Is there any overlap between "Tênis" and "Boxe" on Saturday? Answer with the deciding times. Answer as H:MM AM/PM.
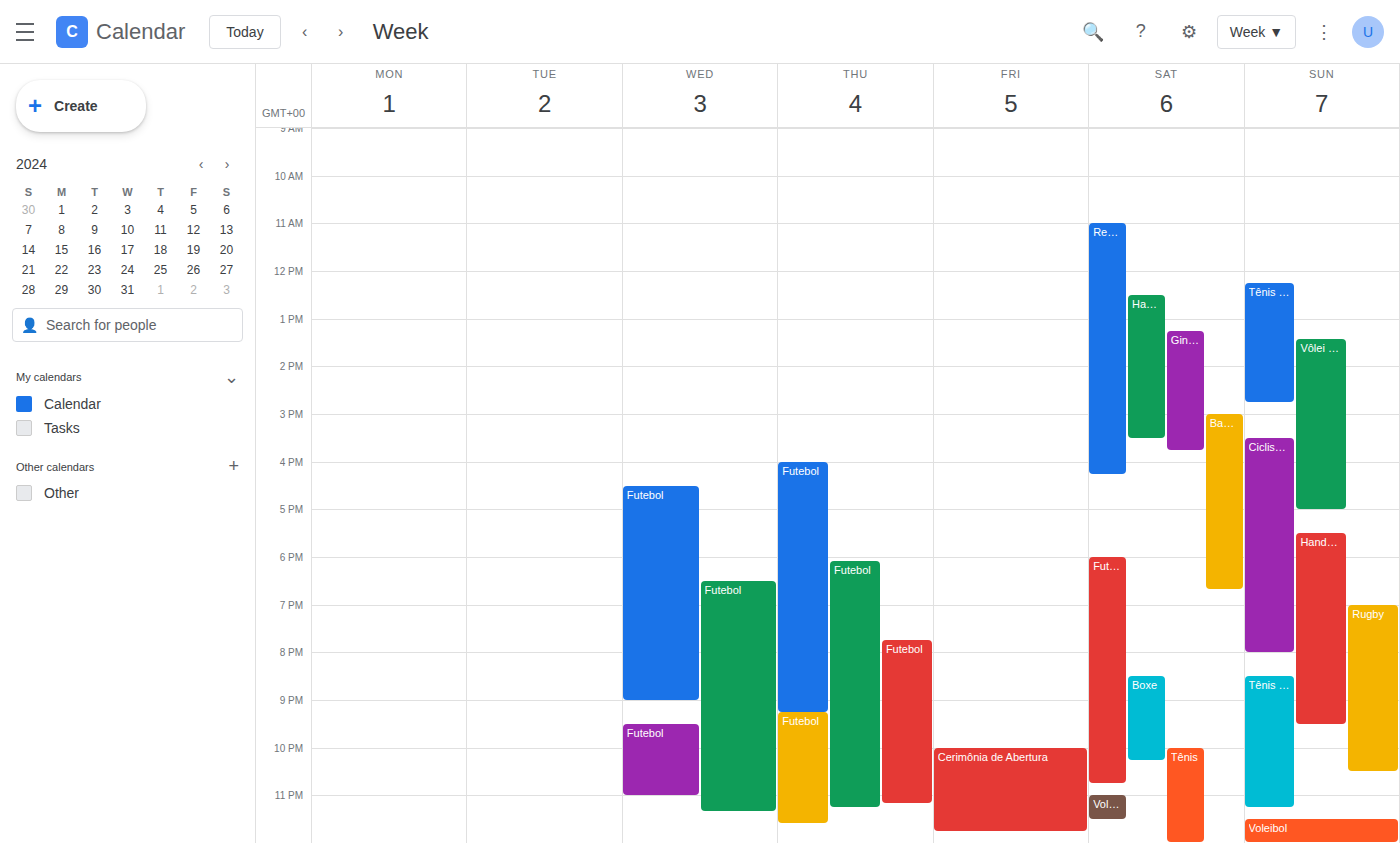
"Tênis" starts at 10:00 PM, before "Boxe" ends at 10:15 PM -- they overlap.